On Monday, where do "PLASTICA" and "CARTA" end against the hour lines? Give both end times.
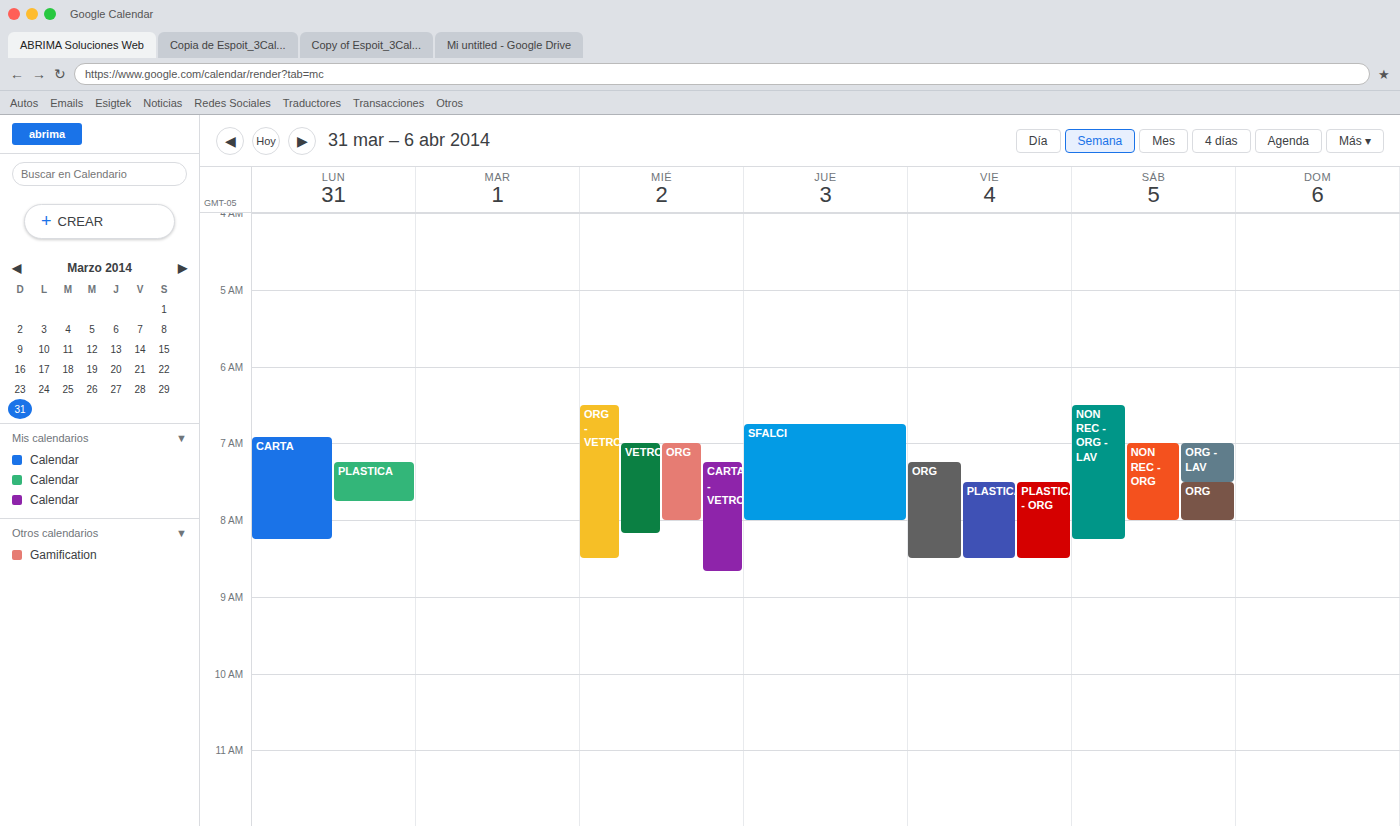
"PLASTICA": 07:45, neither: three quarters of the way from the 07:00 line to the 08:00 line. "CARTA": 08:15, neither: a quarter of the way from the 08:00 line to the 09:00 line.